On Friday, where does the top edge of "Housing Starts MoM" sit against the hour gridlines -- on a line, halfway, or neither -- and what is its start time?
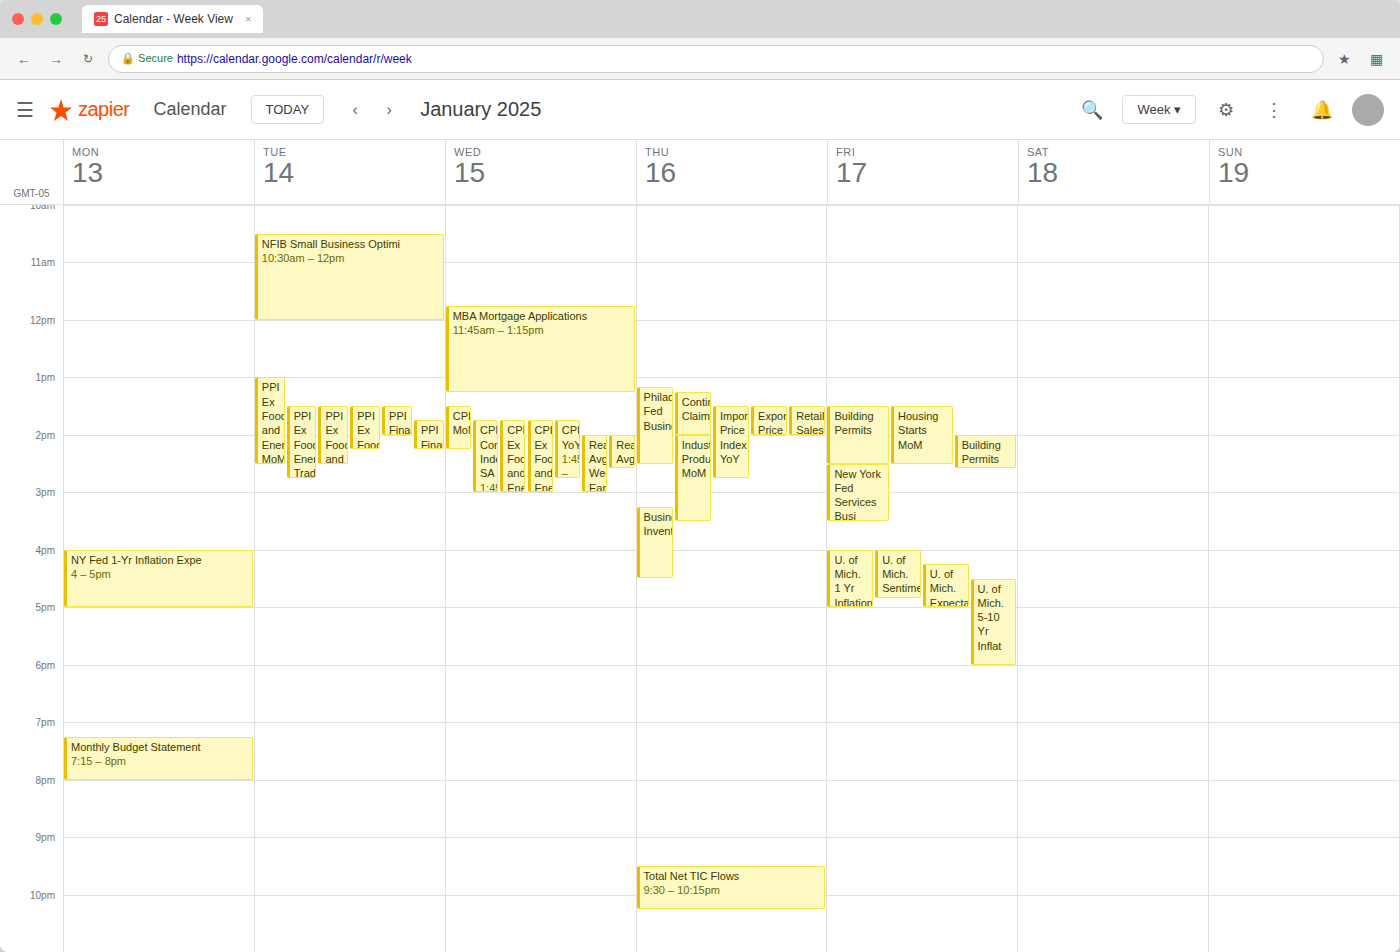
1:30 PM -- halfway between the 1 PM and 2 PM lines.